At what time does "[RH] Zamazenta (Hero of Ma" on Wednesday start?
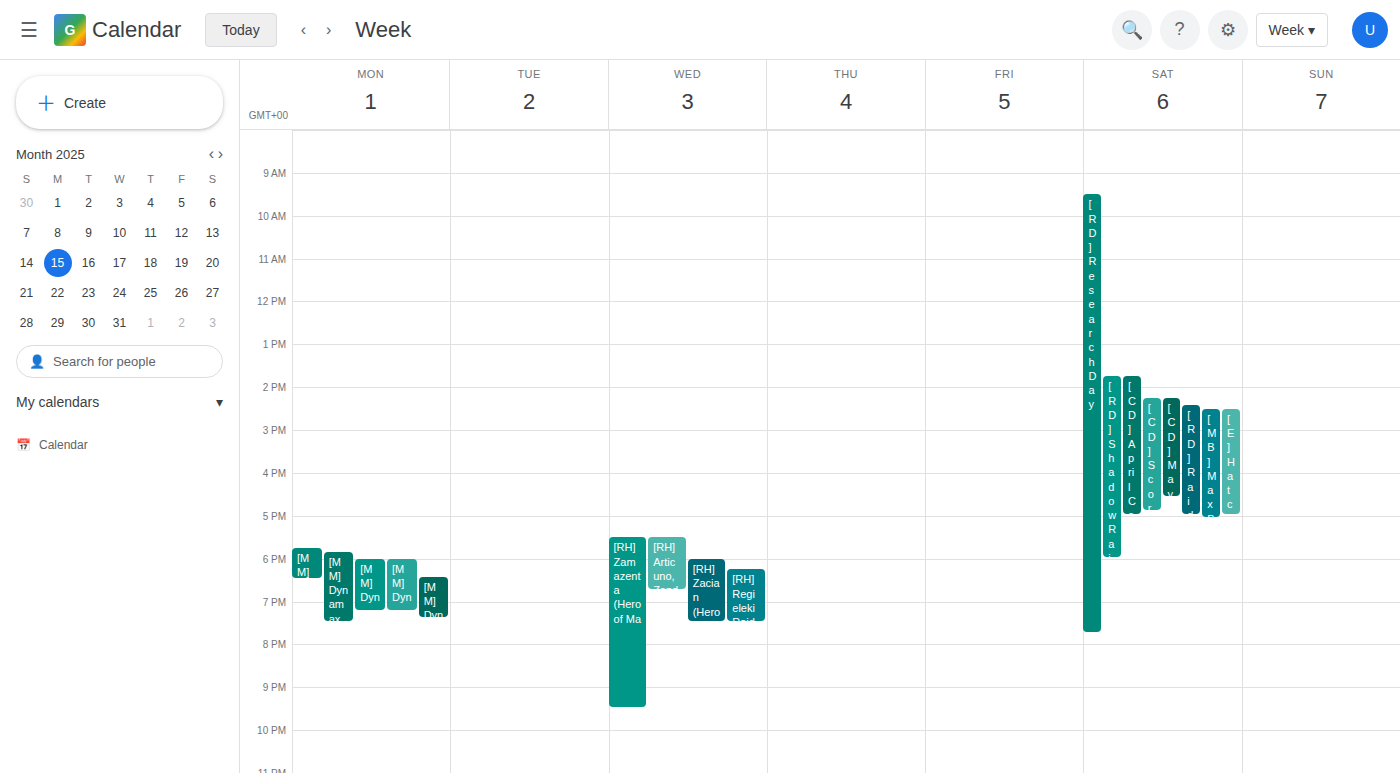
5:30 PM